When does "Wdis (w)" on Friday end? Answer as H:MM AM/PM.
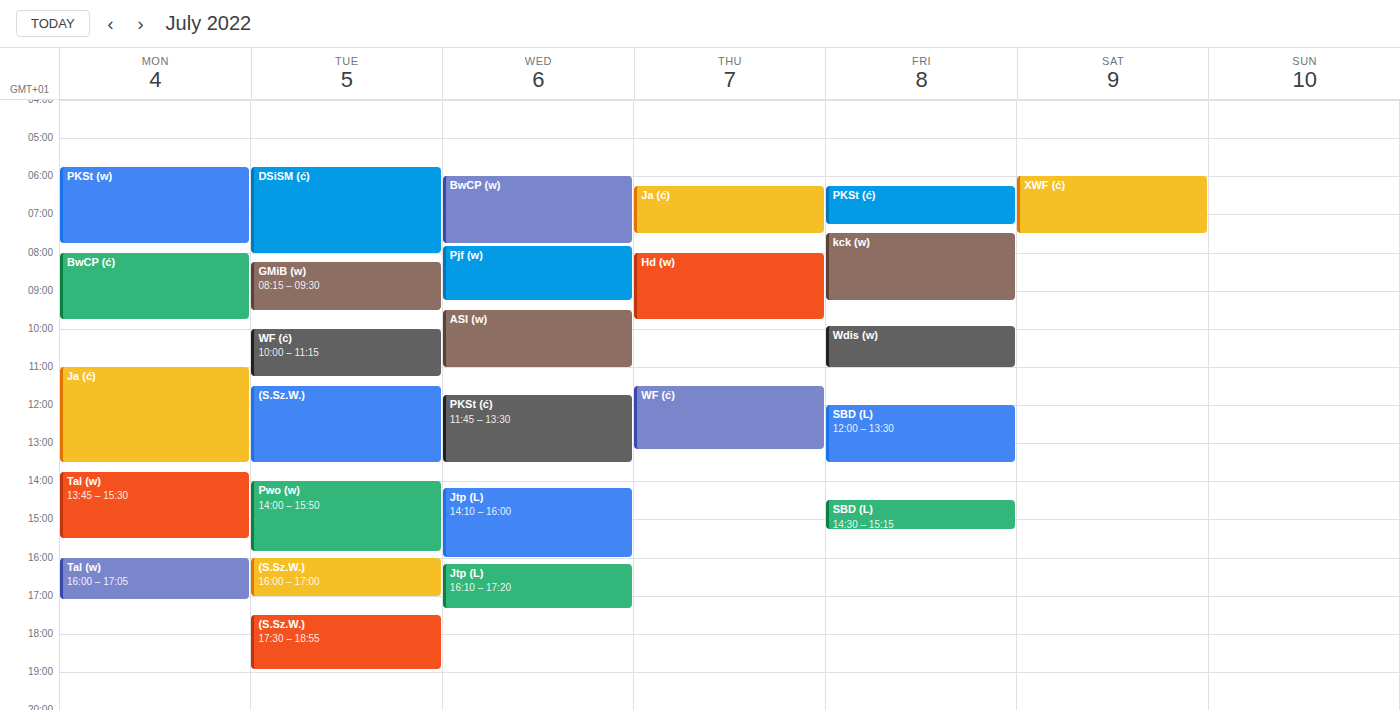
11:00 AM